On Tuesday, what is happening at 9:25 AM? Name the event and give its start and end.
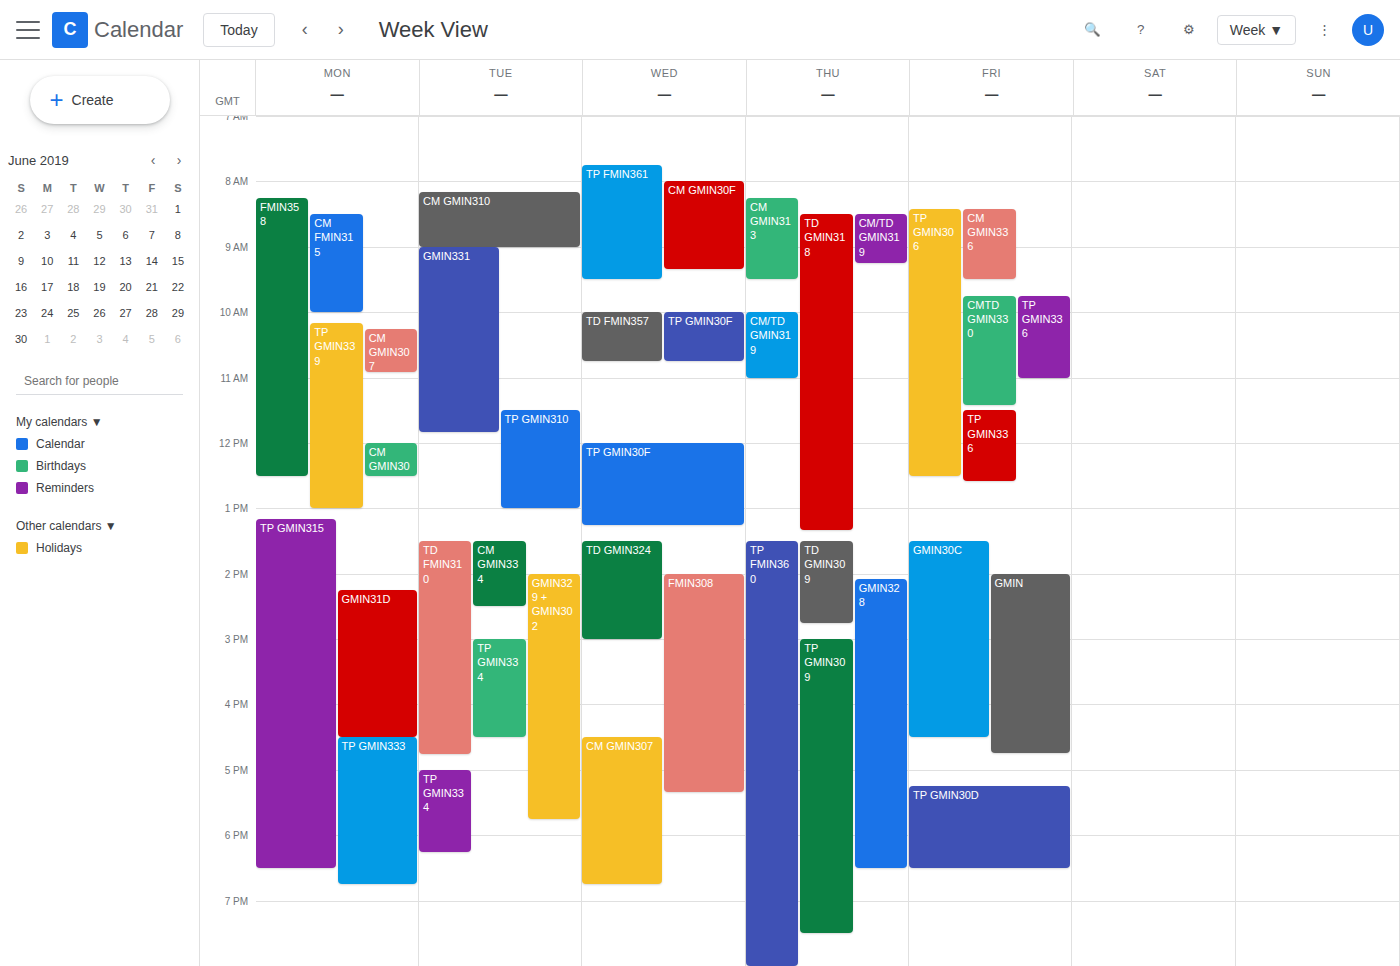
"GMIN331", 9:00 AM to 11:50 AM